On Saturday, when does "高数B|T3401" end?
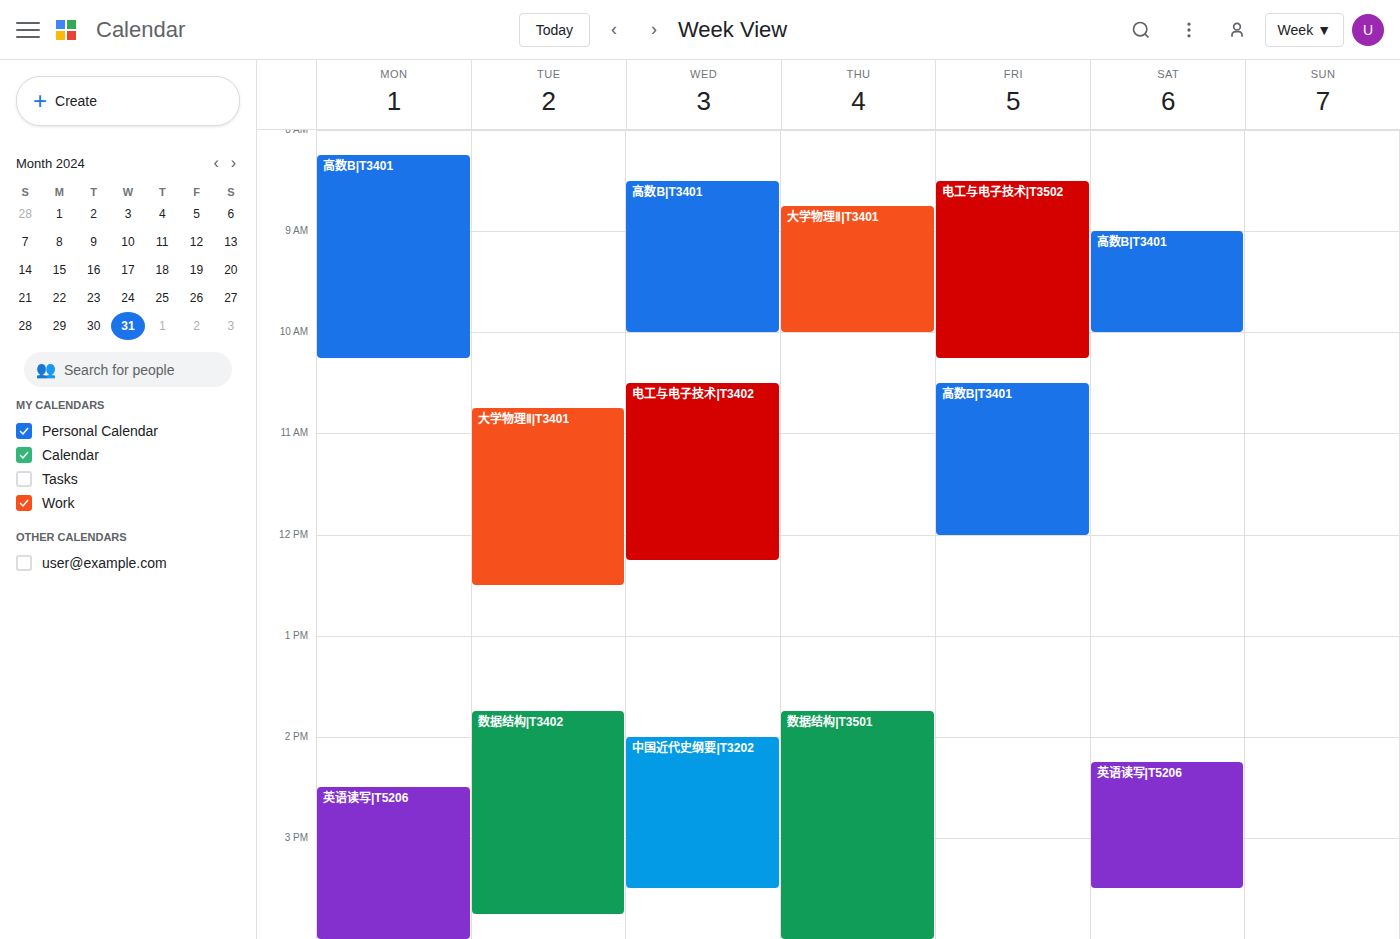
10:00 AM